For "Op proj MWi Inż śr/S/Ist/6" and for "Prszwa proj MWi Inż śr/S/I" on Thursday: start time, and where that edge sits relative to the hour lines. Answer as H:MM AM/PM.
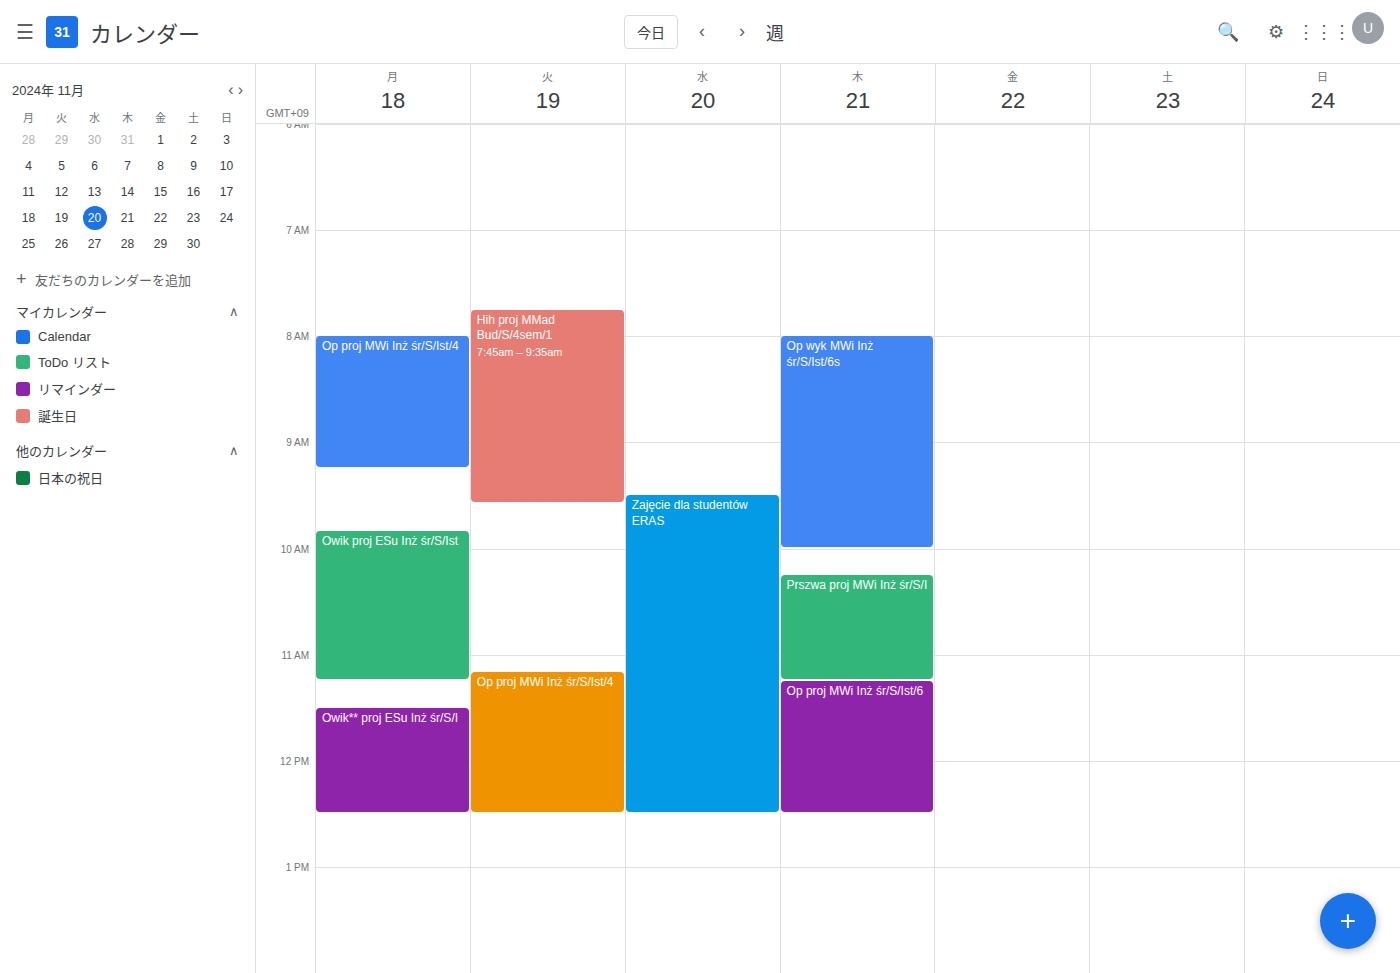
"Op proj MWi Inż śr/S/Ist/6": 11:15 AM, neither: a quarter of the way from the 11 AM line to the 12 PM line. "Prszwa proj MWi Inż śr/S/I": 10:15 AM, neither: a quarter of the way from the 10 AM line to the 11 AM line.